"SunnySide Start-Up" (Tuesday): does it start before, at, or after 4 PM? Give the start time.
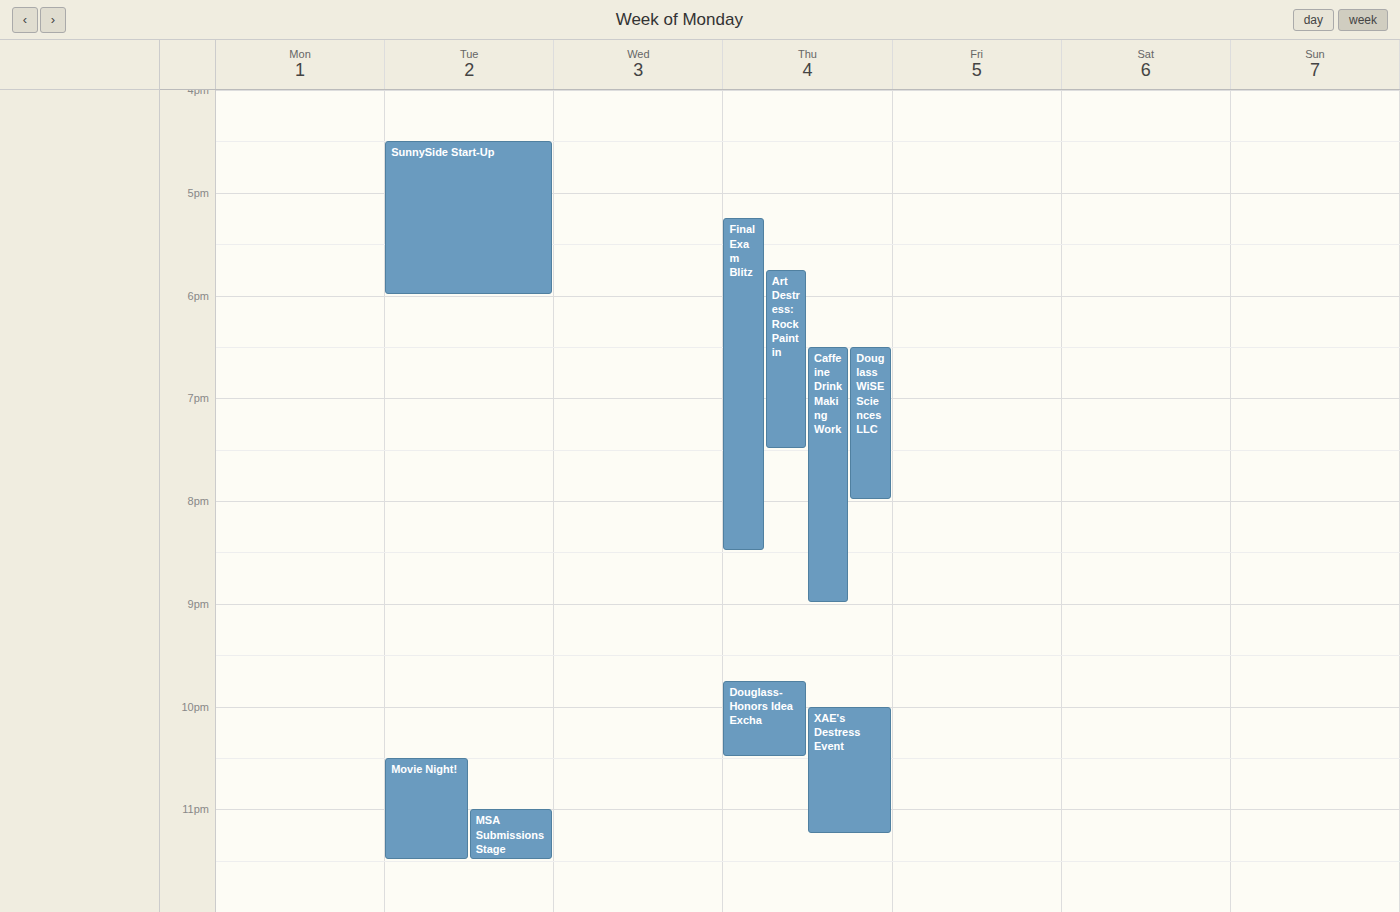
4:30 PM -- after 4 PM, 30 minutes below the 4 PM line.